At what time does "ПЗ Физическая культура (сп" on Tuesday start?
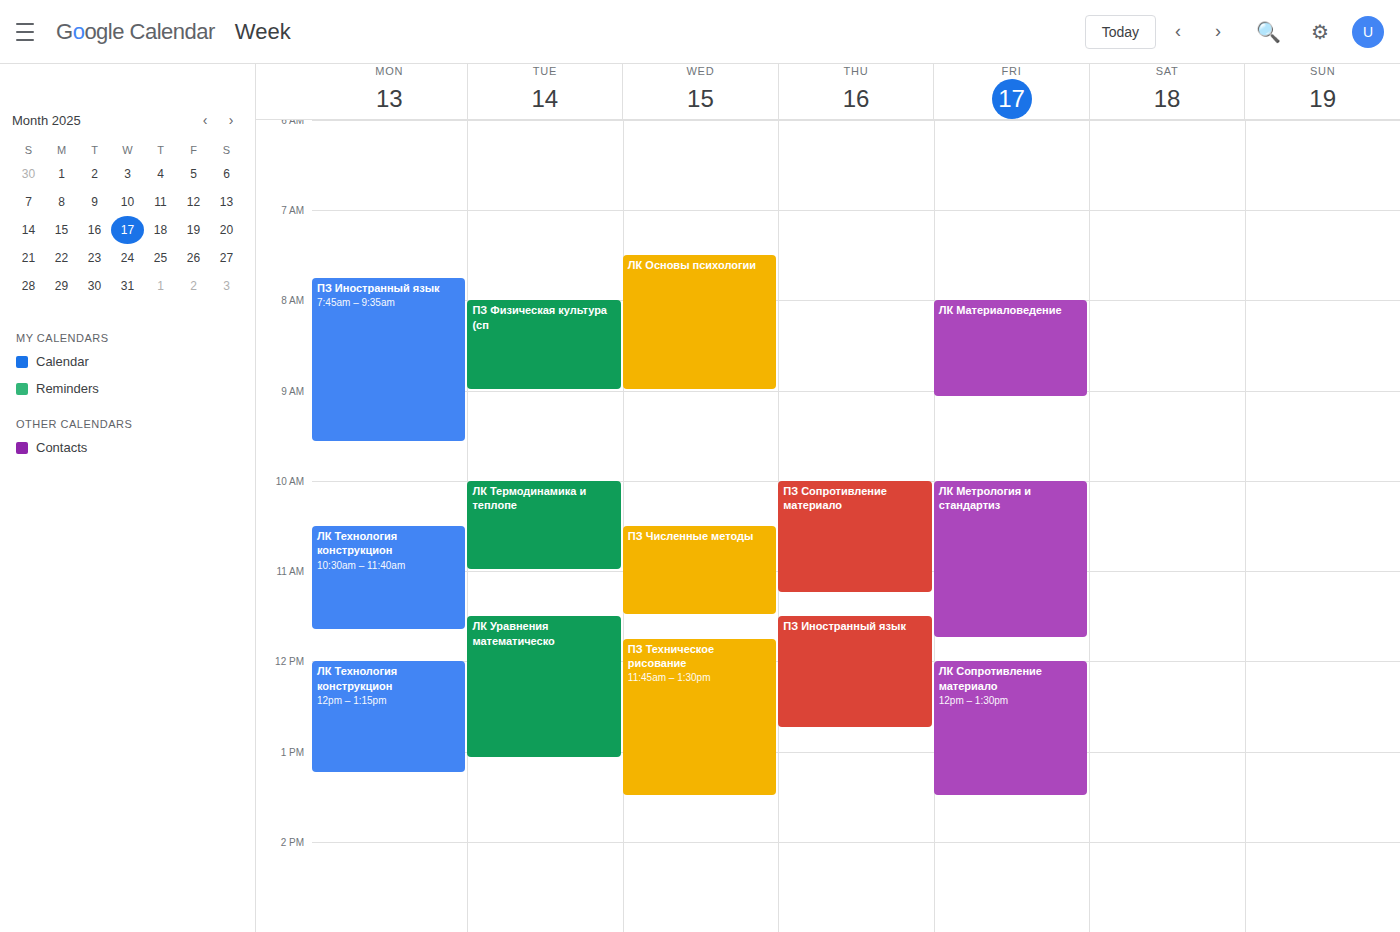
8:00 AM